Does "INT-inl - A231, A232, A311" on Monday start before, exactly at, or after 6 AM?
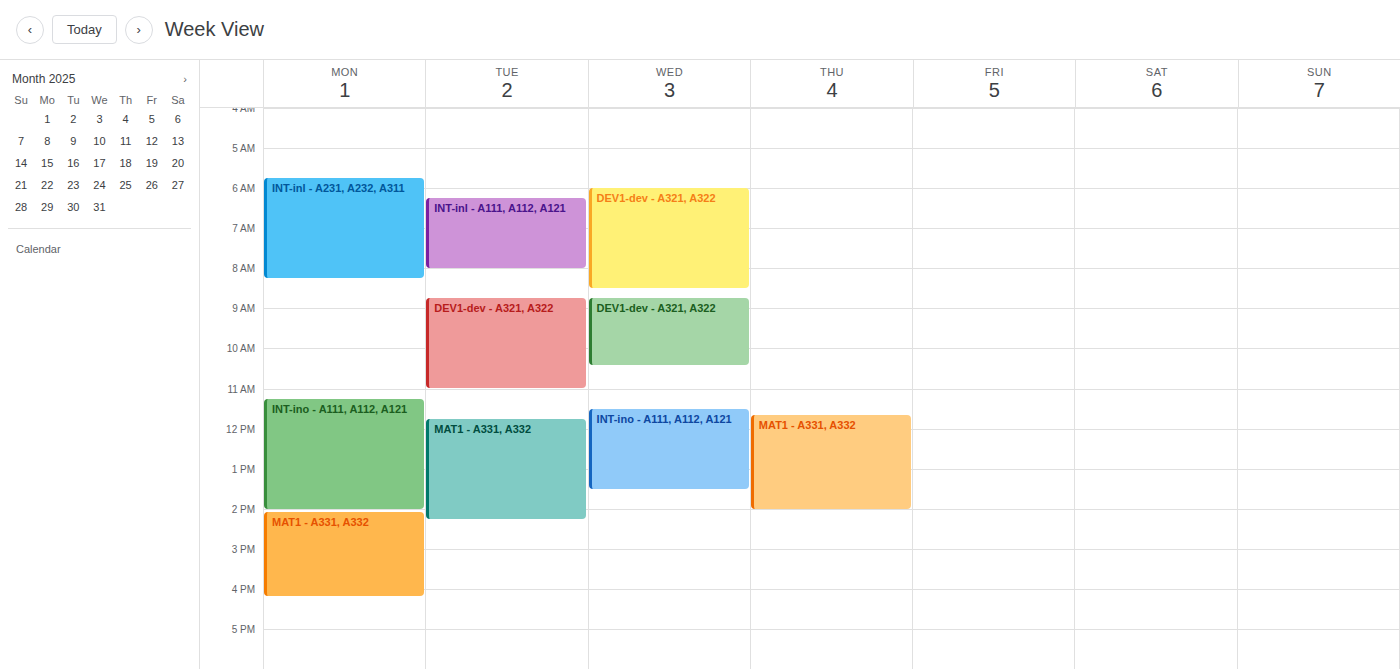
5:45 AM -- before 6 AM, 15 minutes above the 6 AM line.